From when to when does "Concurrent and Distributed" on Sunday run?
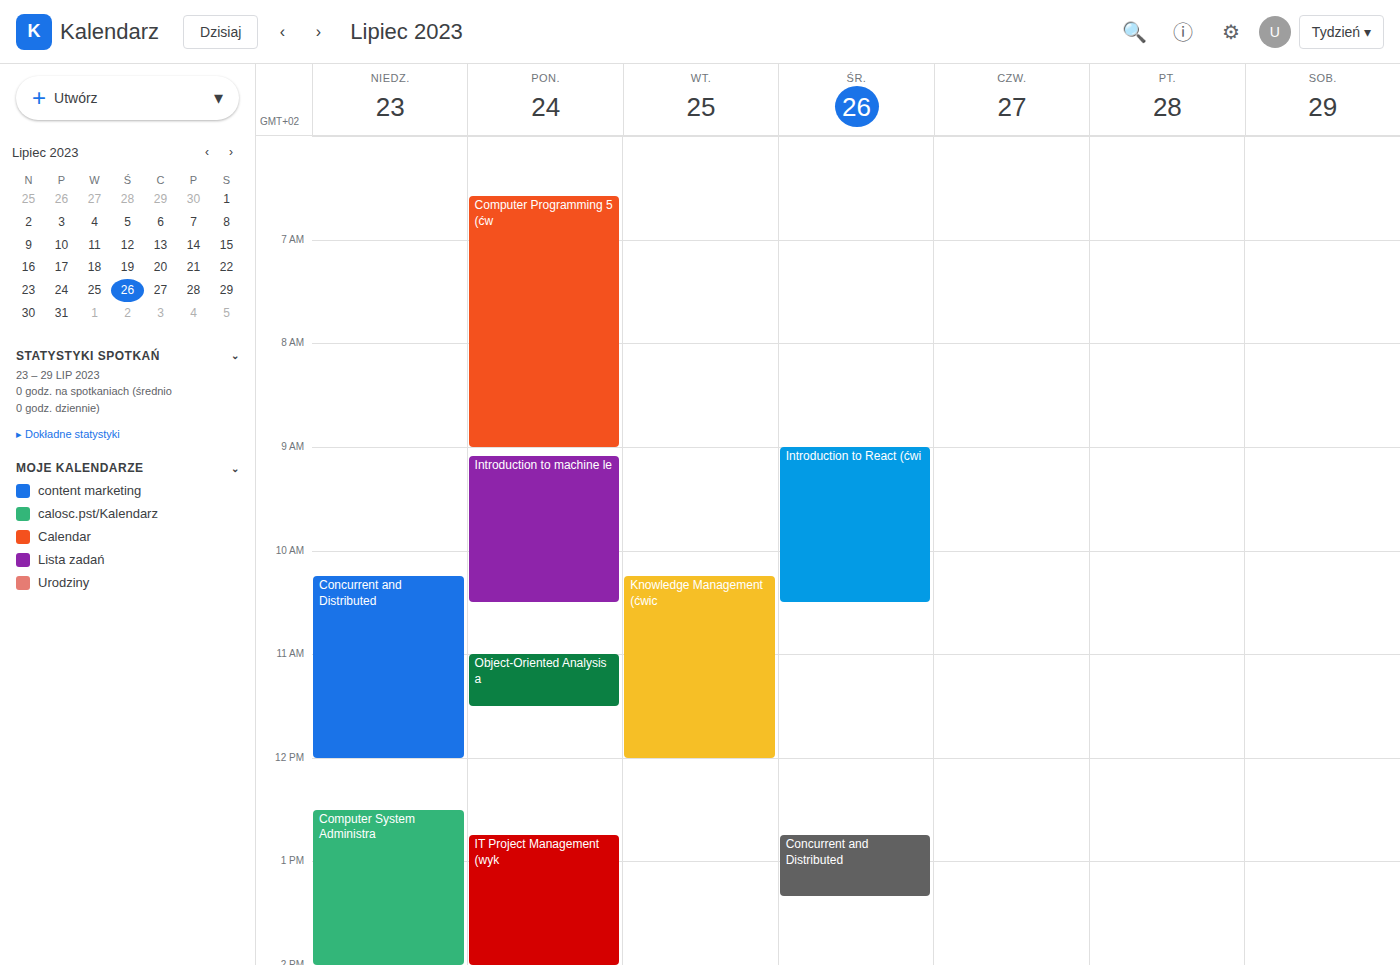
10:15 to 12:00